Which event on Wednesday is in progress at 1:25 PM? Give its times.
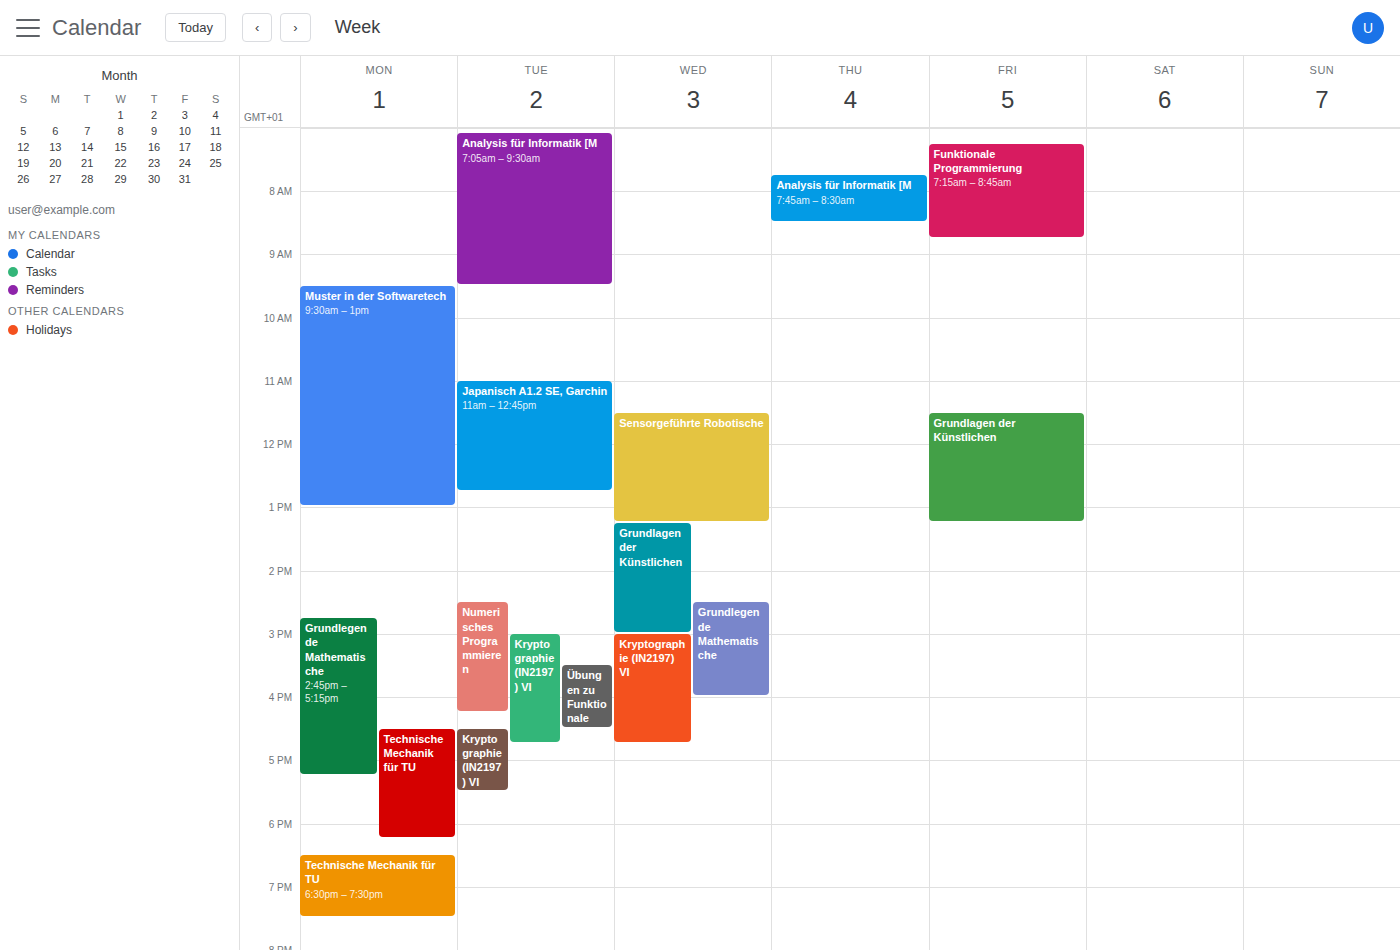
"Grundlagen der Künstlichen", 1:15 PM to 3:00 PM